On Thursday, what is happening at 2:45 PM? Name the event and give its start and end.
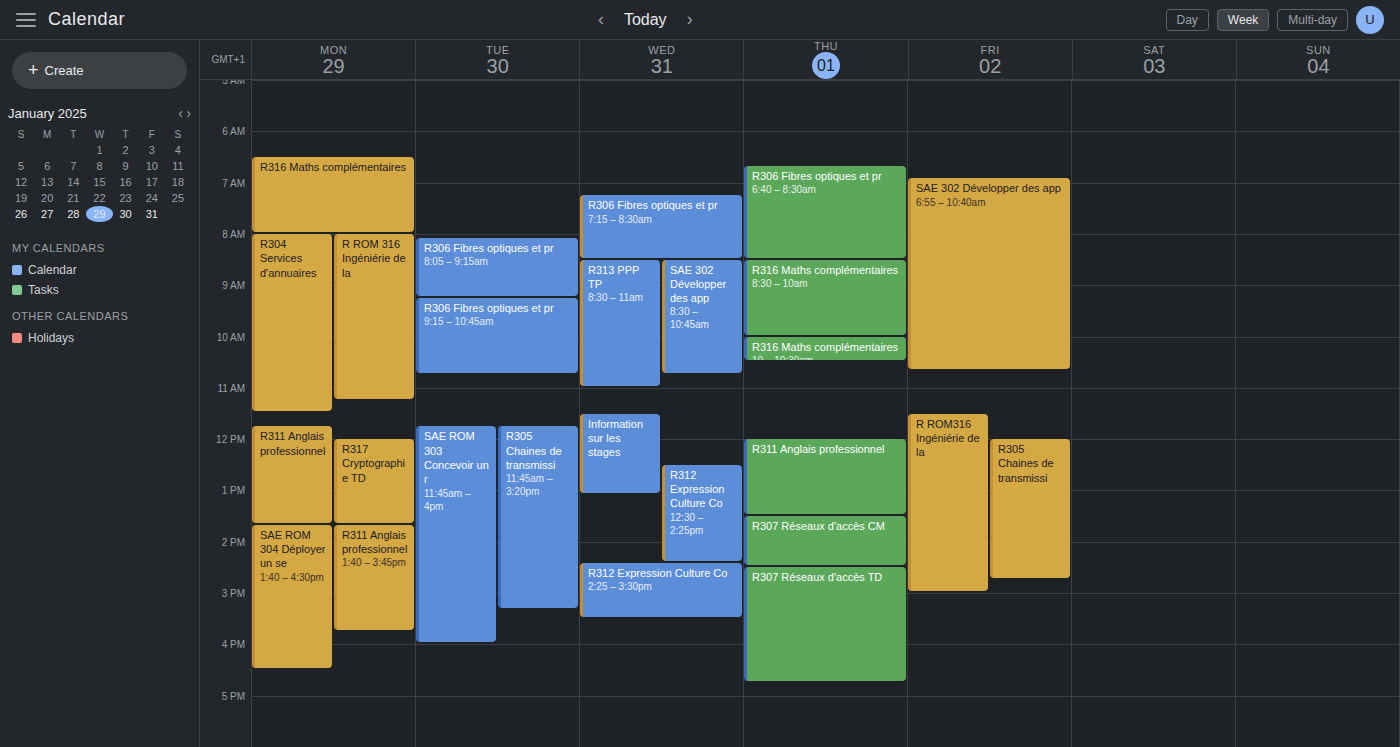
"R307 Réseaux d'accès TD", 2:30 PM to 4:45 PM